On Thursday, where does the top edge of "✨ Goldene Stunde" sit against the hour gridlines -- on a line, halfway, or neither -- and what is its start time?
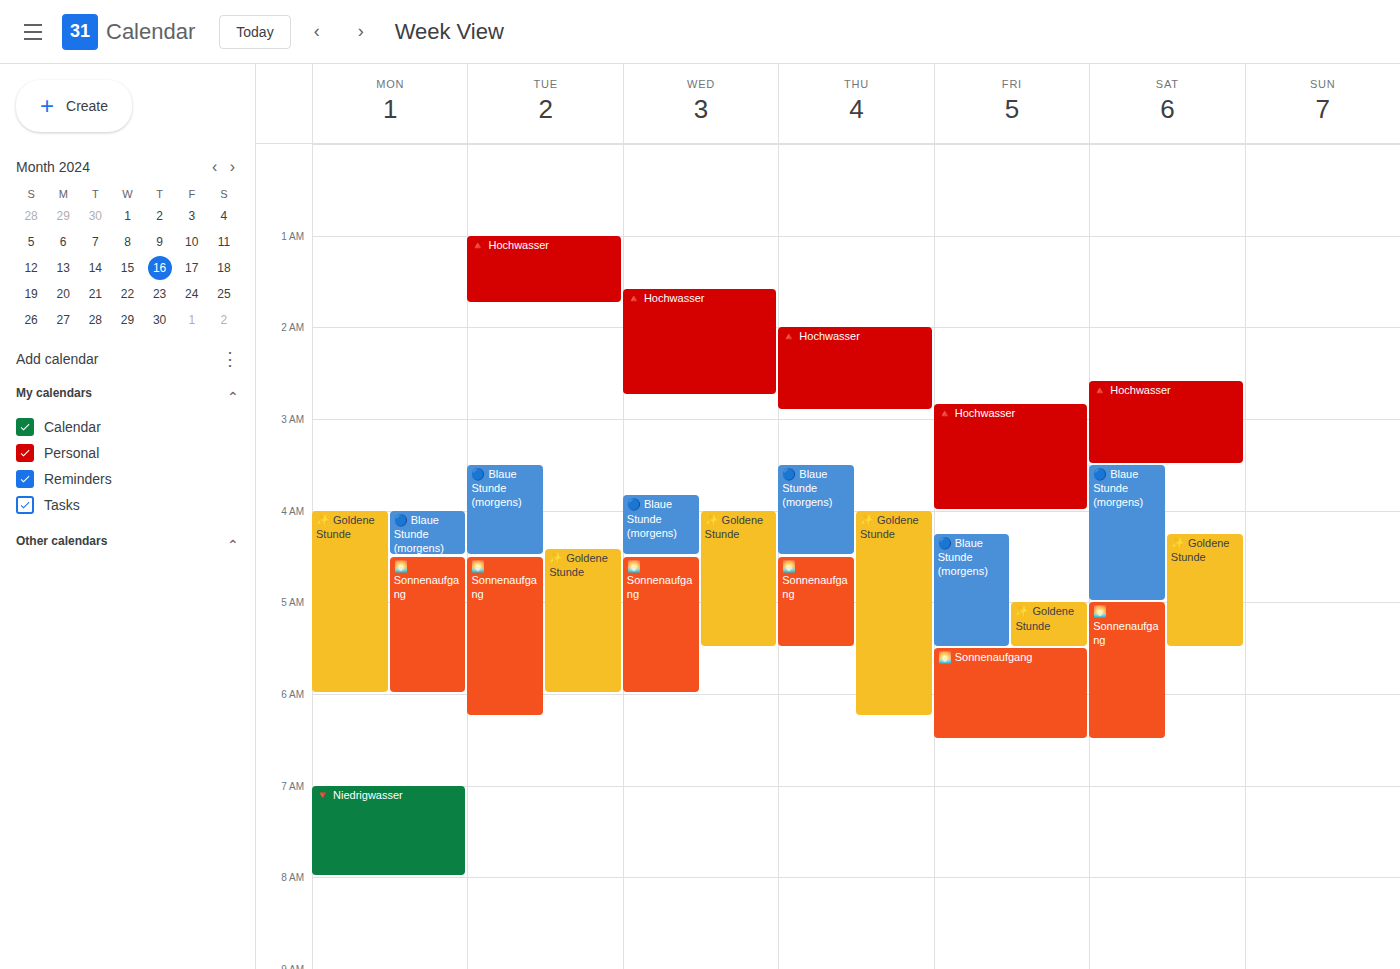
4:00 AM -- exactly on the 4 AM line.